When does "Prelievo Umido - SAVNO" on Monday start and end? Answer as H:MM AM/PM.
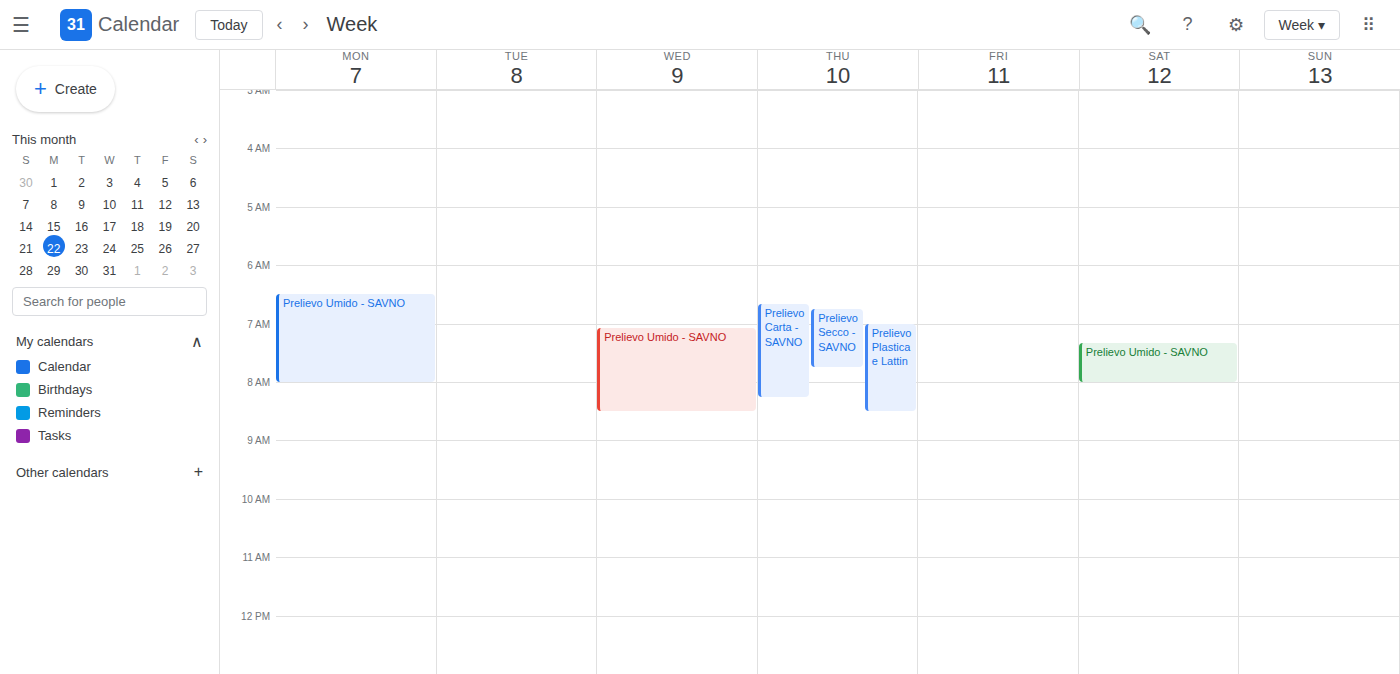
6:30 AM to 8:00 AM